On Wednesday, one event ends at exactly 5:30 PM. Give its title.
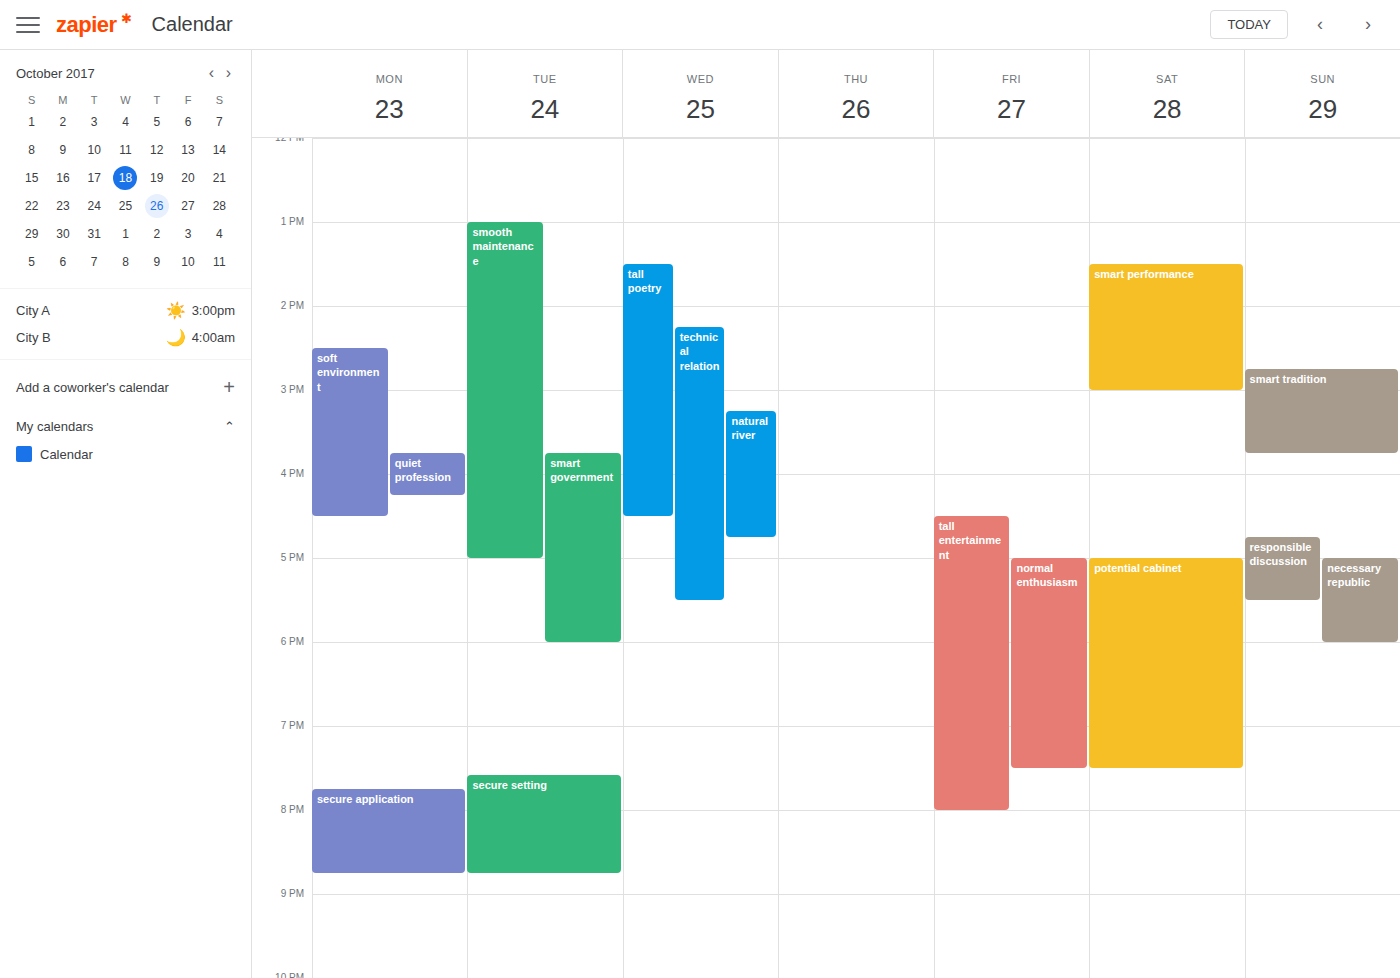
"technical relation"